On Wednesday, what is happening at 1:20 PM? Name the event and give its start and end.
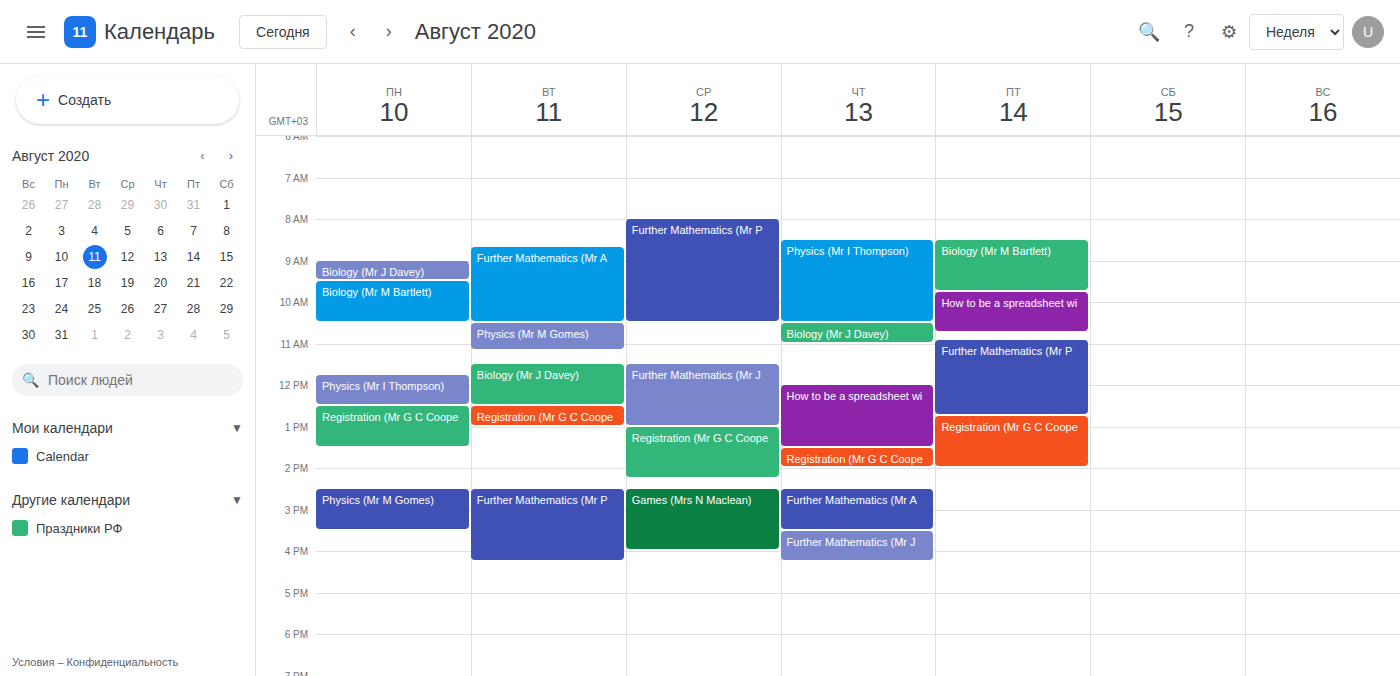
"Registration (Mr G C Coope", 1:00 PM to 2:15 PM